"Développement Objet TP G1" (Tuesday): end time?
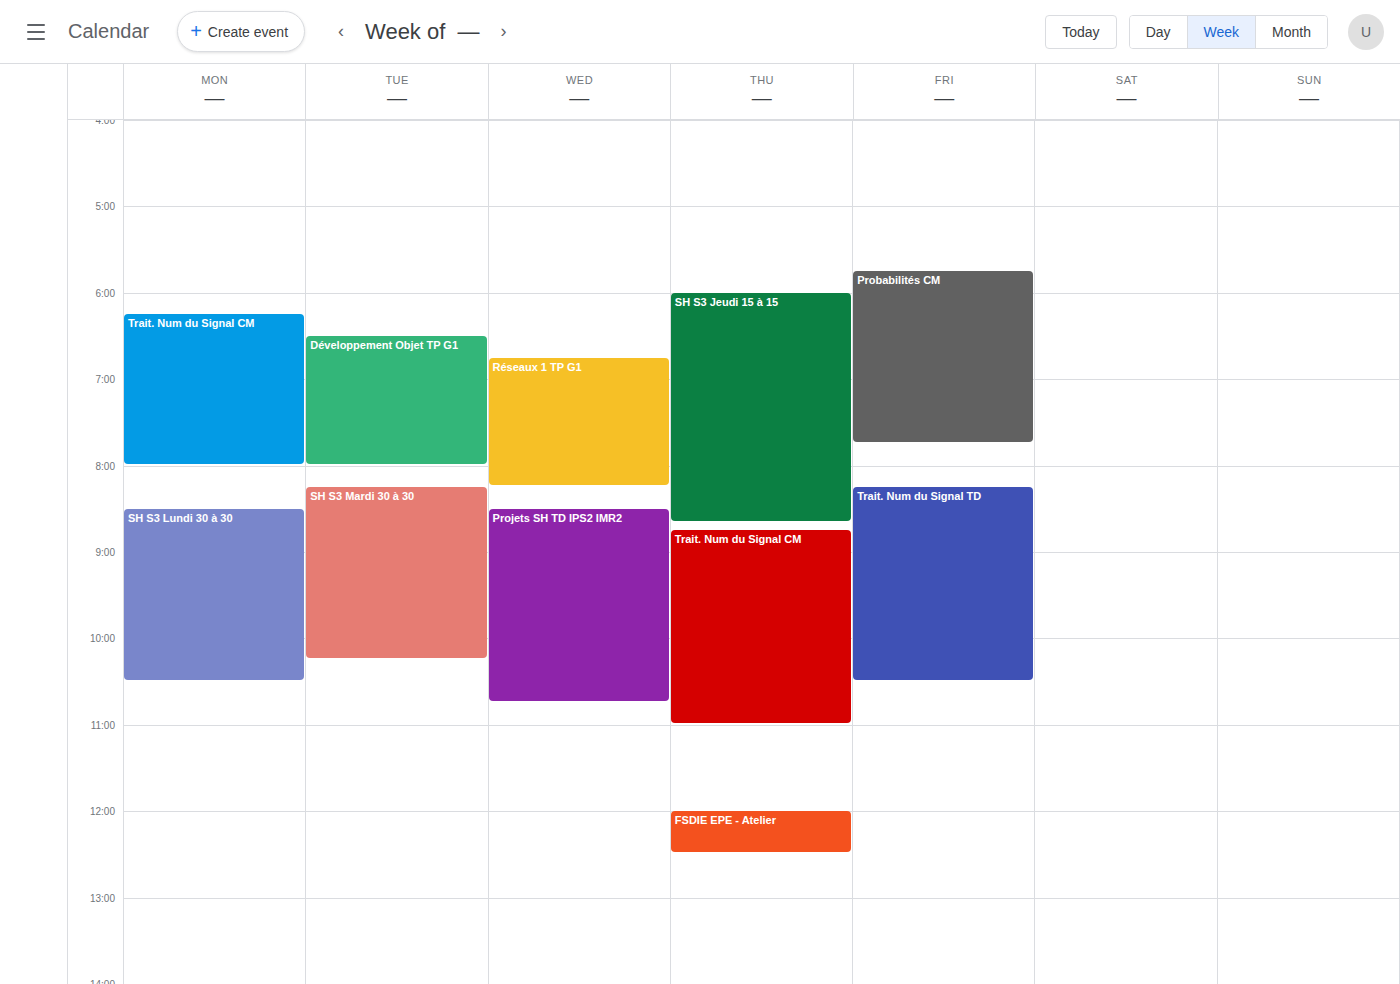
8:00 AM